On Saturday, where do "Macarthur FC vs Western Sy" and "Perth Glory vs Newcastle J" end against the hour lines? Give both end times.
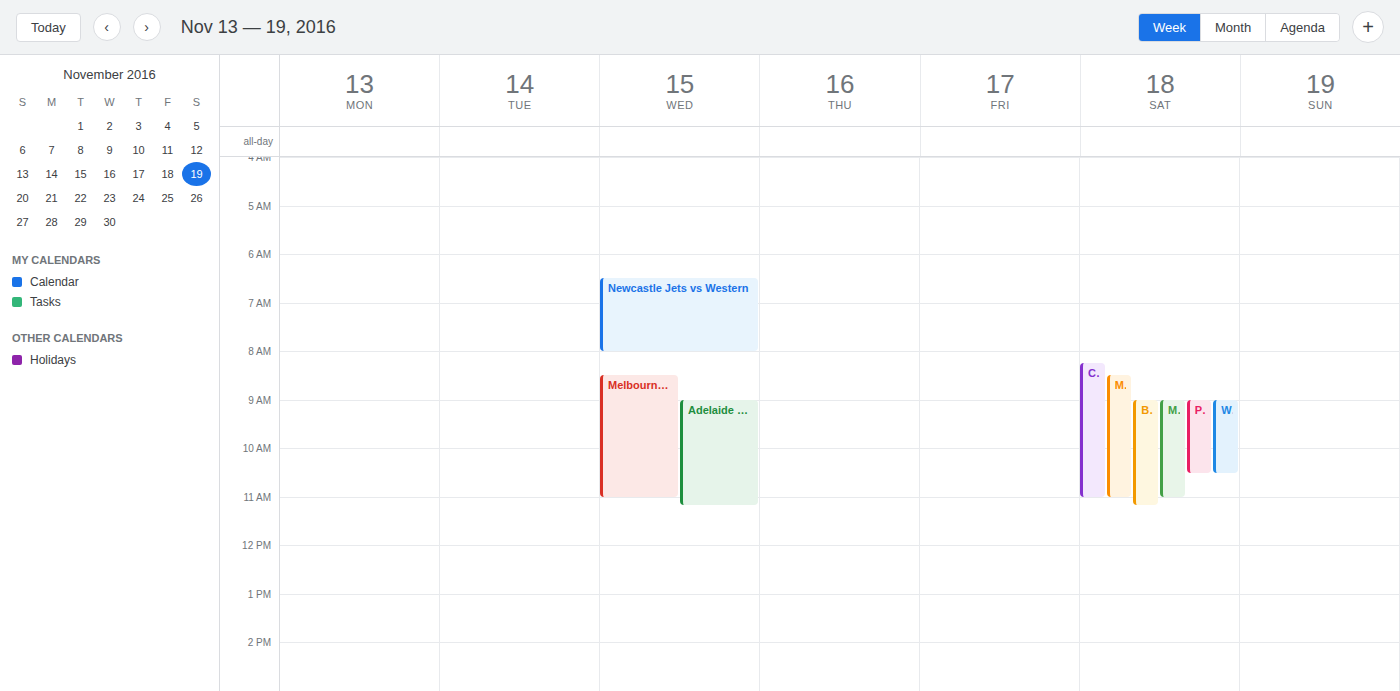
"Macarthur FC vs Western Sy": 11:00 AM, exactly on the 11 AM line. "Perth Glory vs Newcastle J": 10:30 AM, halfway between the 10 AM and 11 AM lines.